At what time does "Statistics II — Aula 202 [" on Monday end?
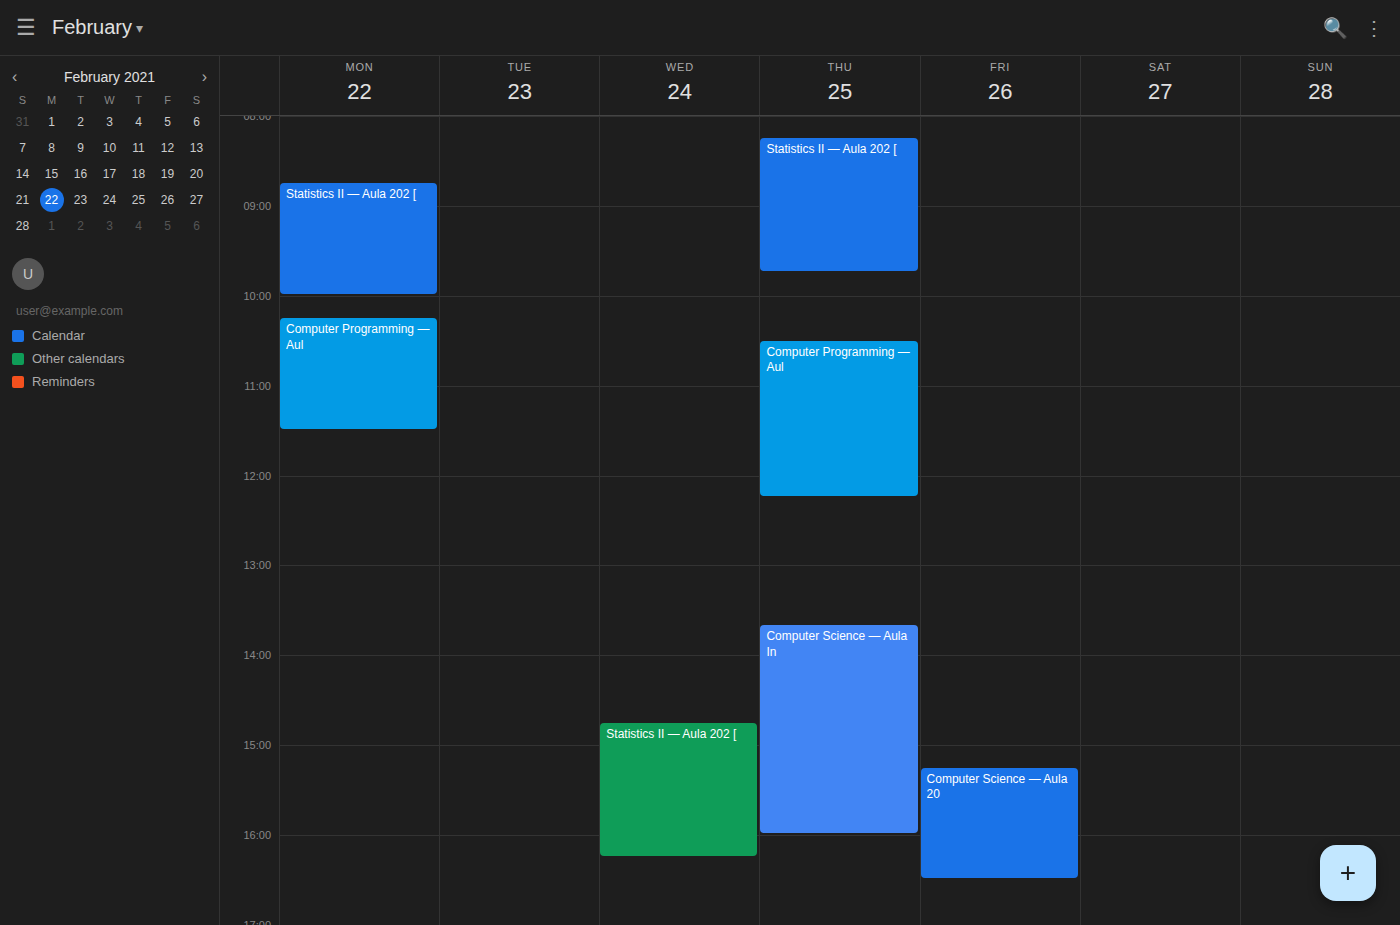
10:00 AM